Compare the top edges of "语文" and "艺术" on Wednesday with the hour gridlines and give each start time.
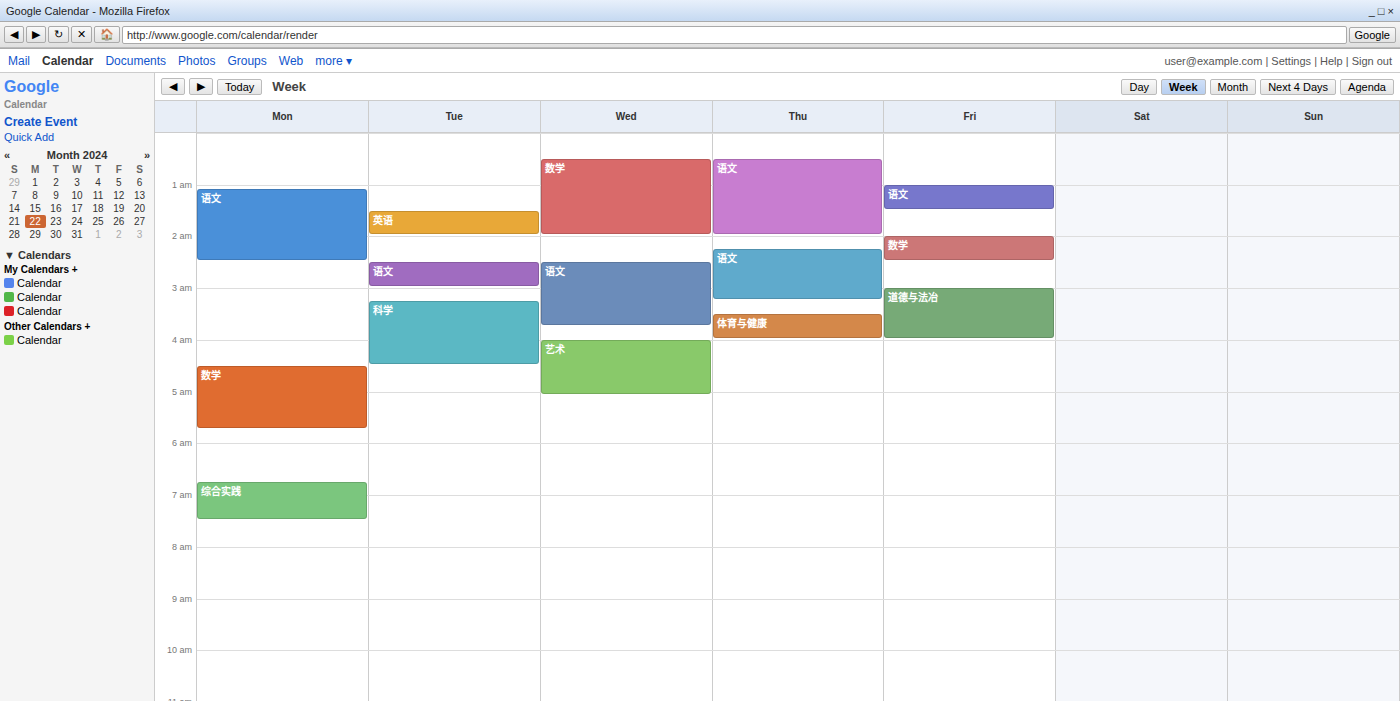
"语文": 2:30 AM, halfway between the 2 AM and 3 AM lines. "艺术": 4:00 AM, exactly on the 4 AM line.